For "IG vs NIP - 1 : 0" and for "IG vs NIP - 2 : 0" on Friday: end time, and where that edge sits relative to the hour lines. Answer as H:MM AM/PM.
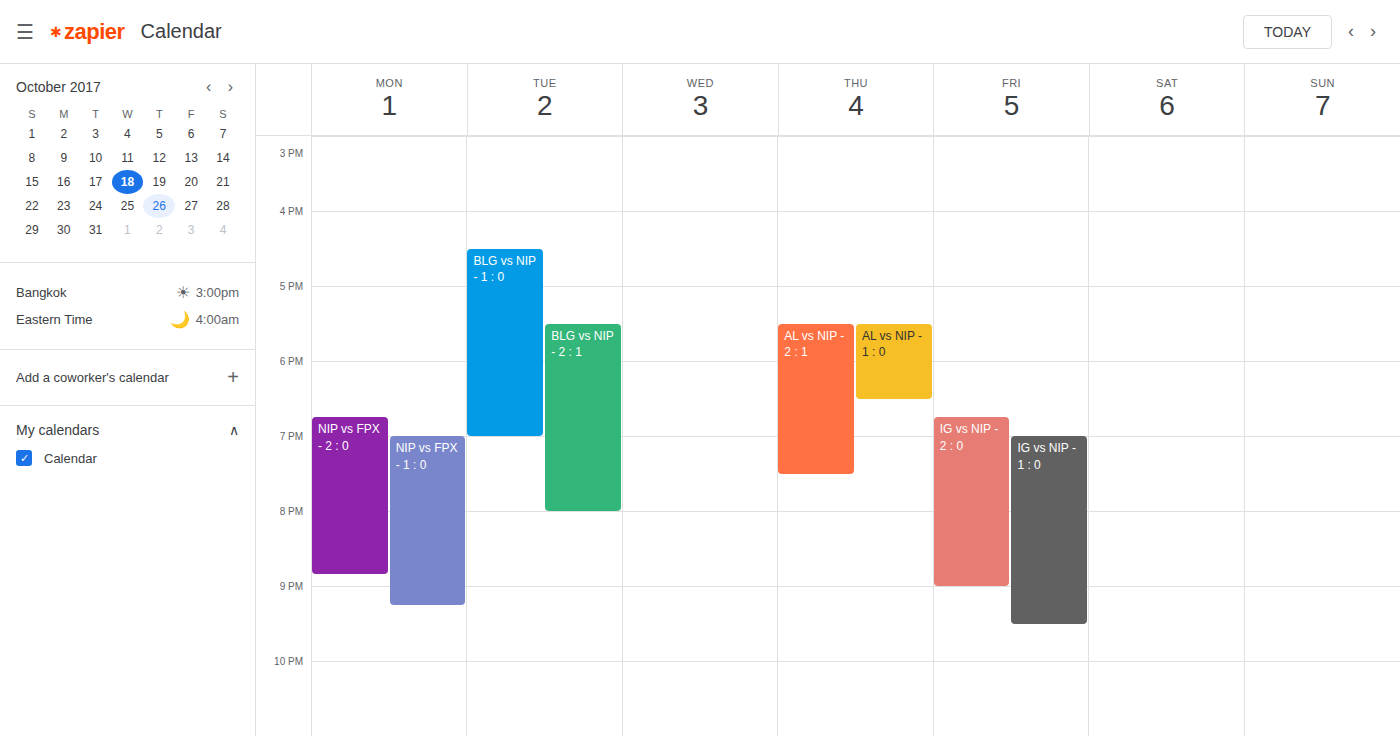
"IG vs NIP - 1 : 0": 9:30 PM, halfway between the 9 PM and 10 PM lines. "IG vs NIP - 2 : 0": 9:00 PM, exactly on the 9 PM line.